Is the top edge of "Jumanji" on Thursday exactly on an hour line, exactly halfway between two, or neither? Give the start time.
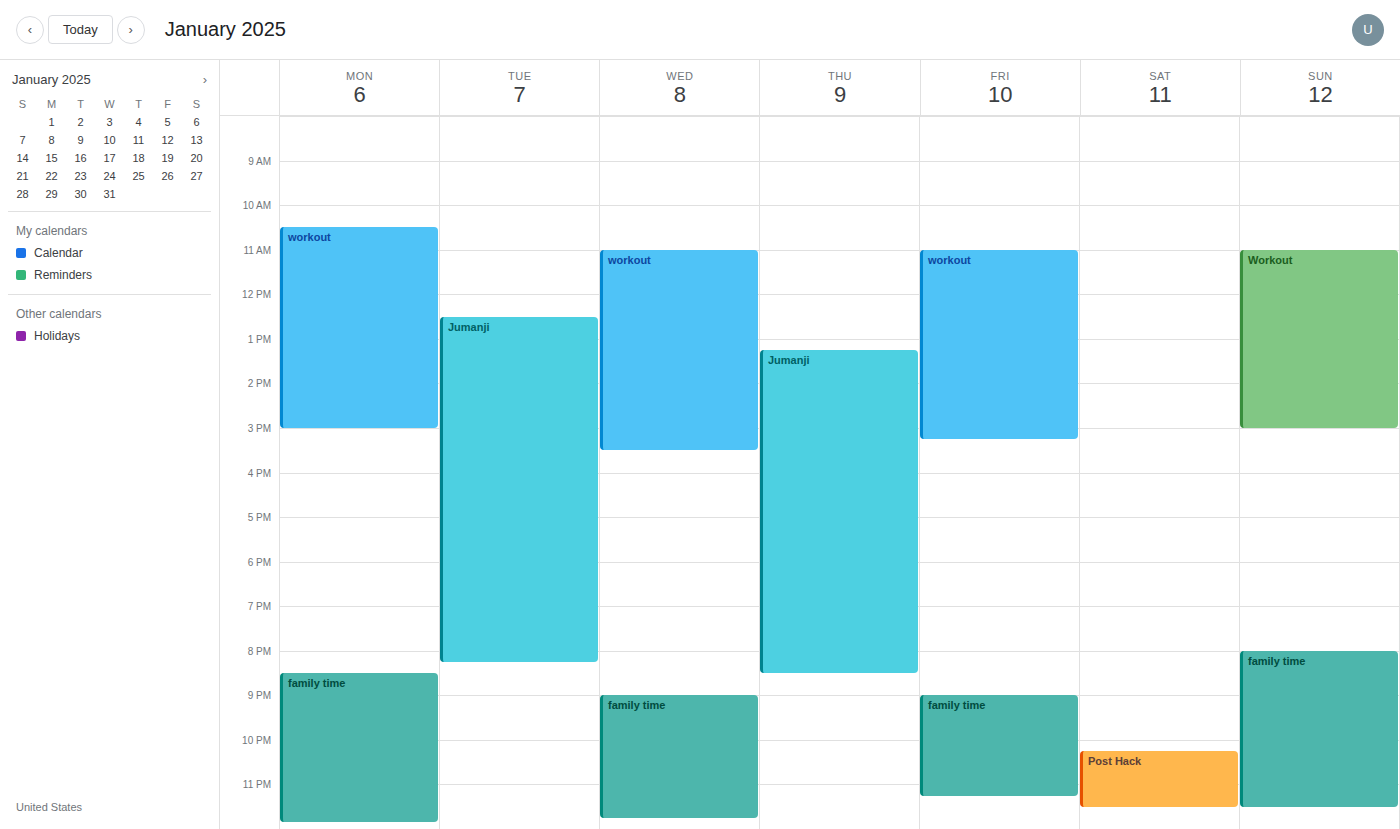
1:15 PM -- neither: a quarter of the way from the 1 PM line to the 2 PM line.